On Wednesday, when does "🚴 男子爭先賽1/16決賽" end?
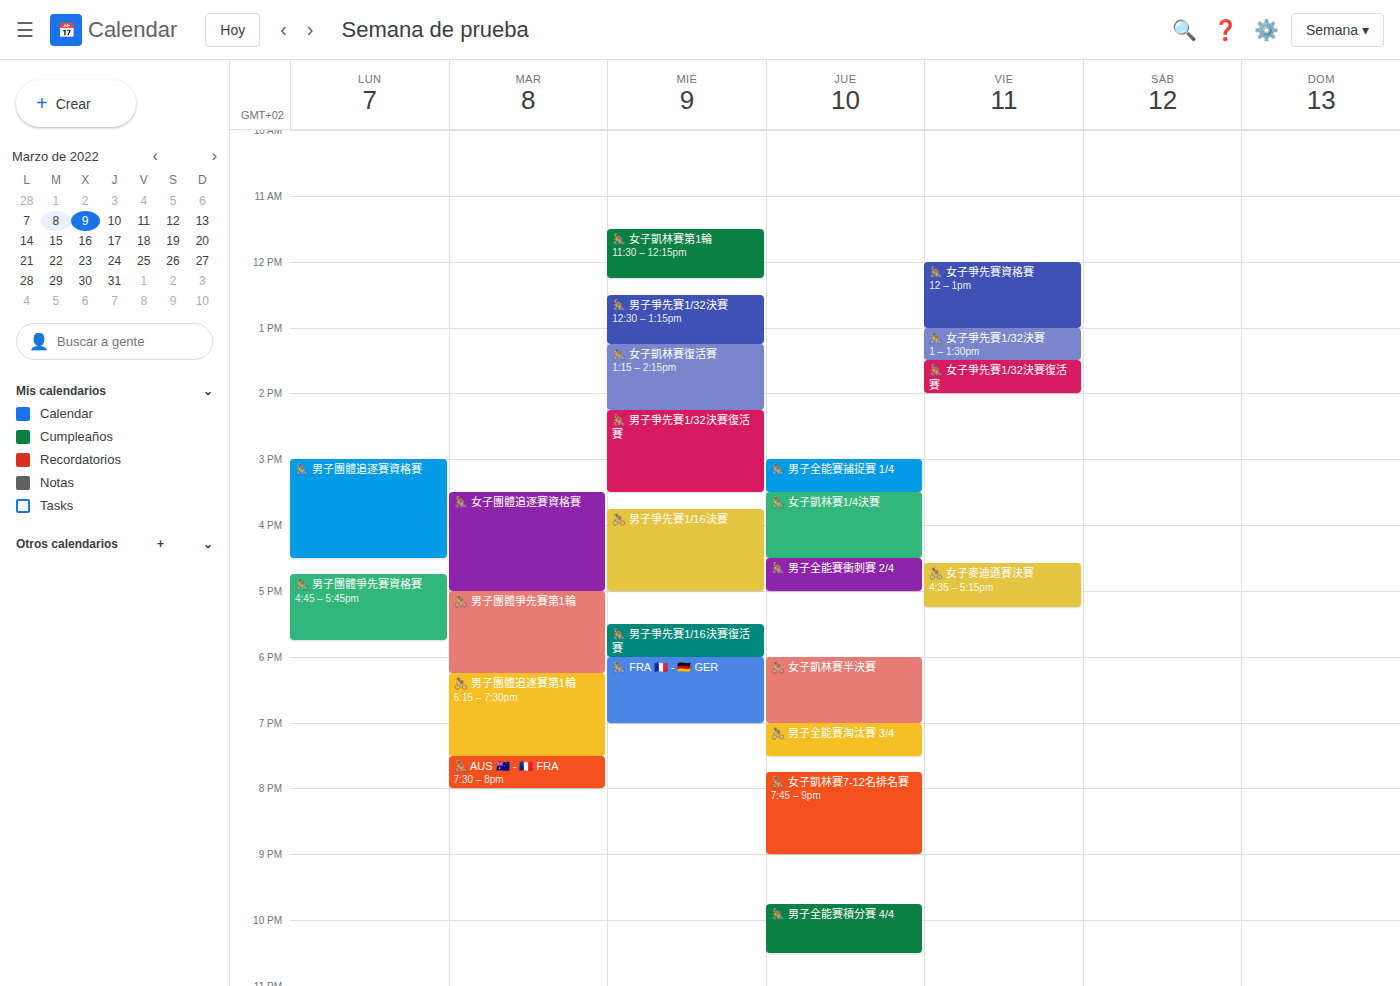
5:00 PM